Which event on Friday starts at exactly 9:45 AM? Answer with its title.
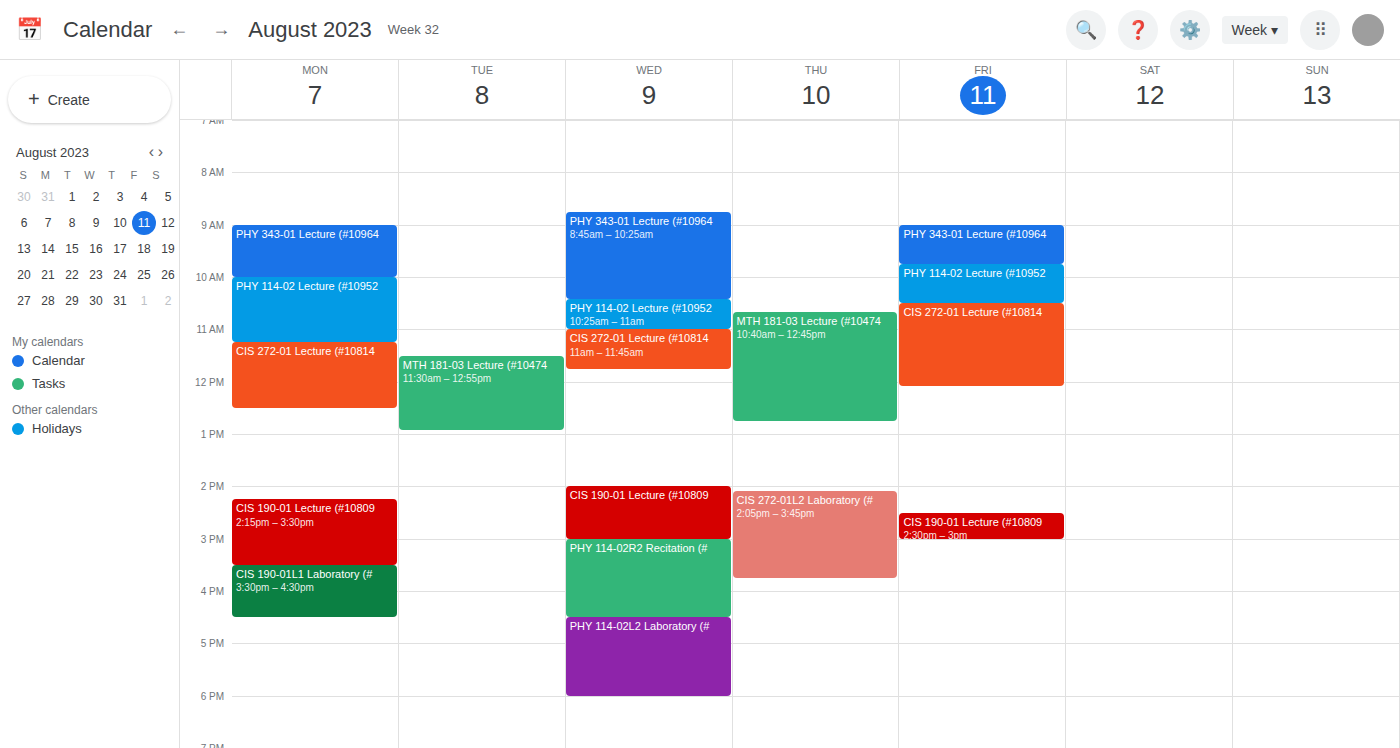
"PHY 114-02 Lecture (#10952"